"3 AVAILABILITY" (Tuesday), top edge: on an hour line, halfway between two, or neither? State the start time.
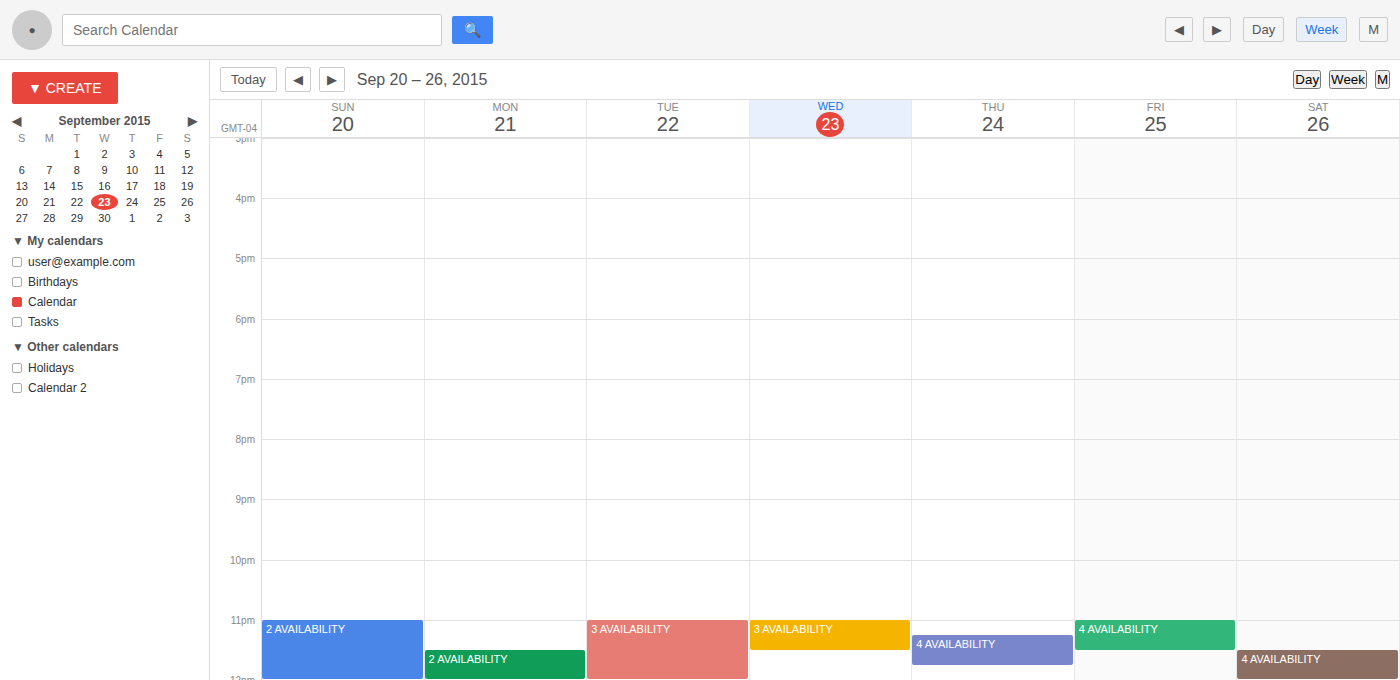
11:00 PM -- exactly on the 11 PM line.